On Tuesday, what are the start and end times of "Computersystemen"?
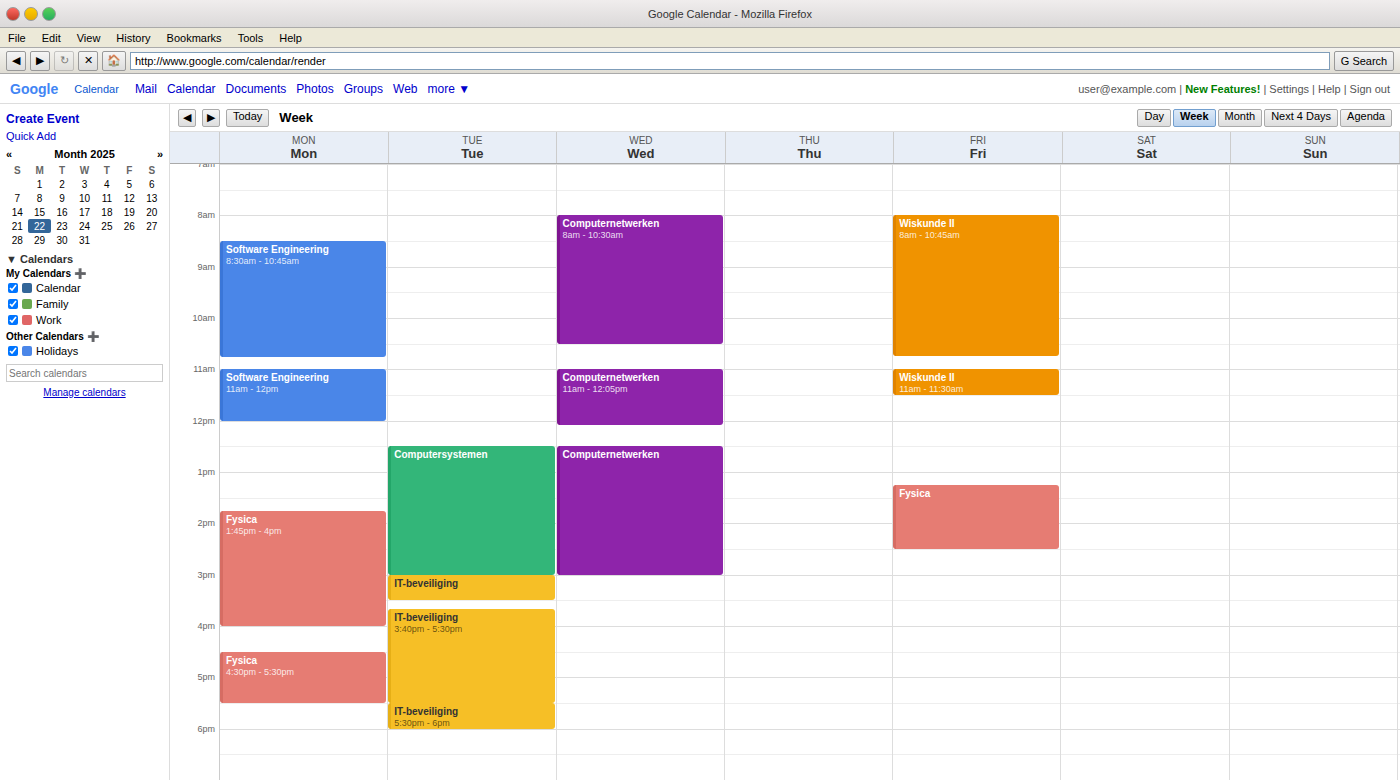
12:30 PM to 3:00 PM